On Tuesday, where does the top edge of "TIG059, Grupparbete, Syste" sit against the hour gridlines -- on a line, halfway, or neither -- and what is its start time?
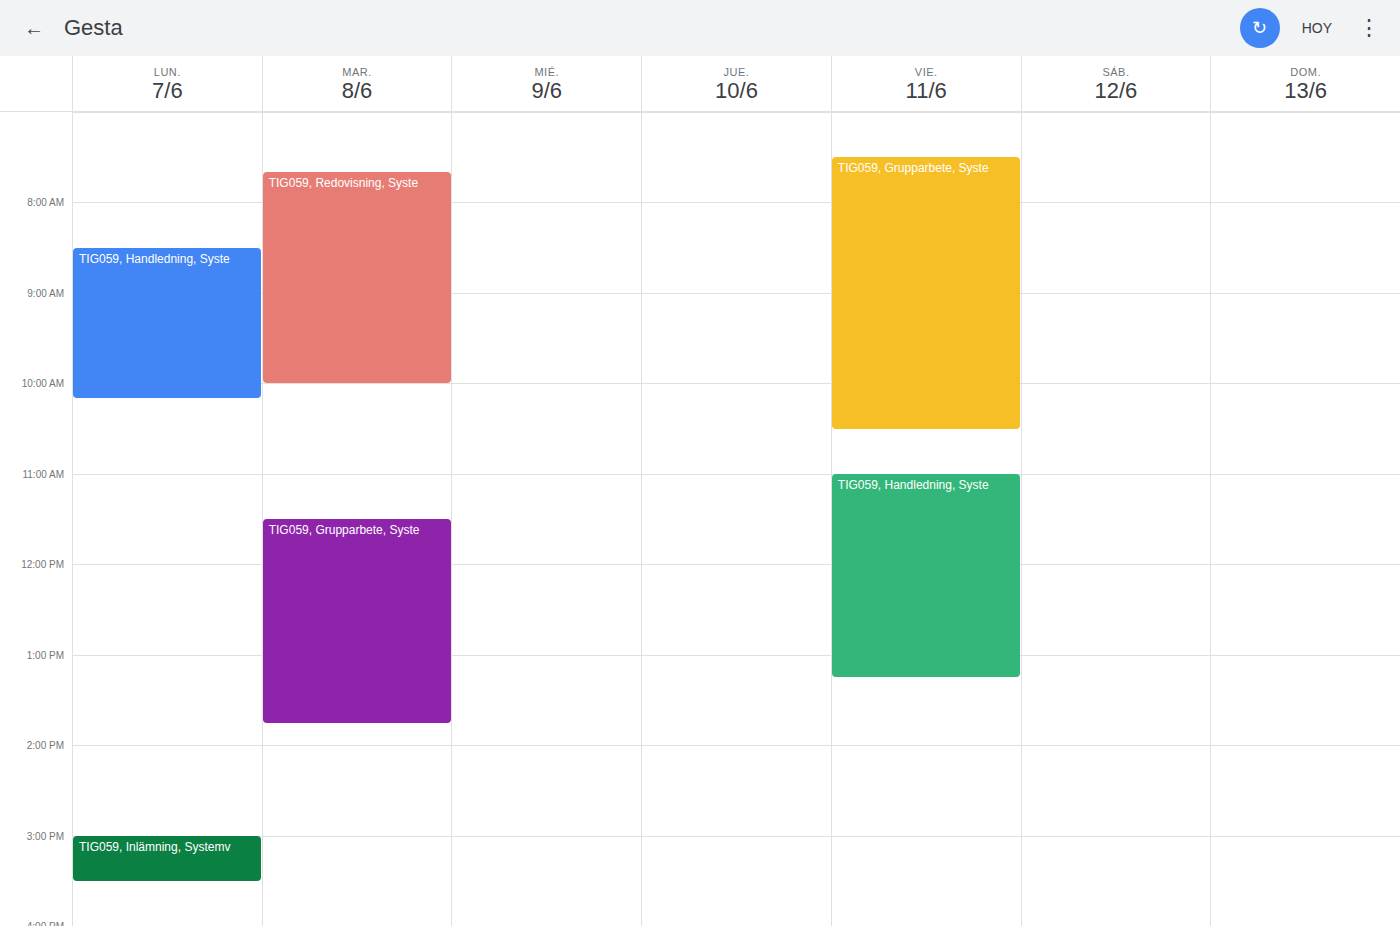
11:30 AM -- halfway between the 11 AM and 12 PM lines.